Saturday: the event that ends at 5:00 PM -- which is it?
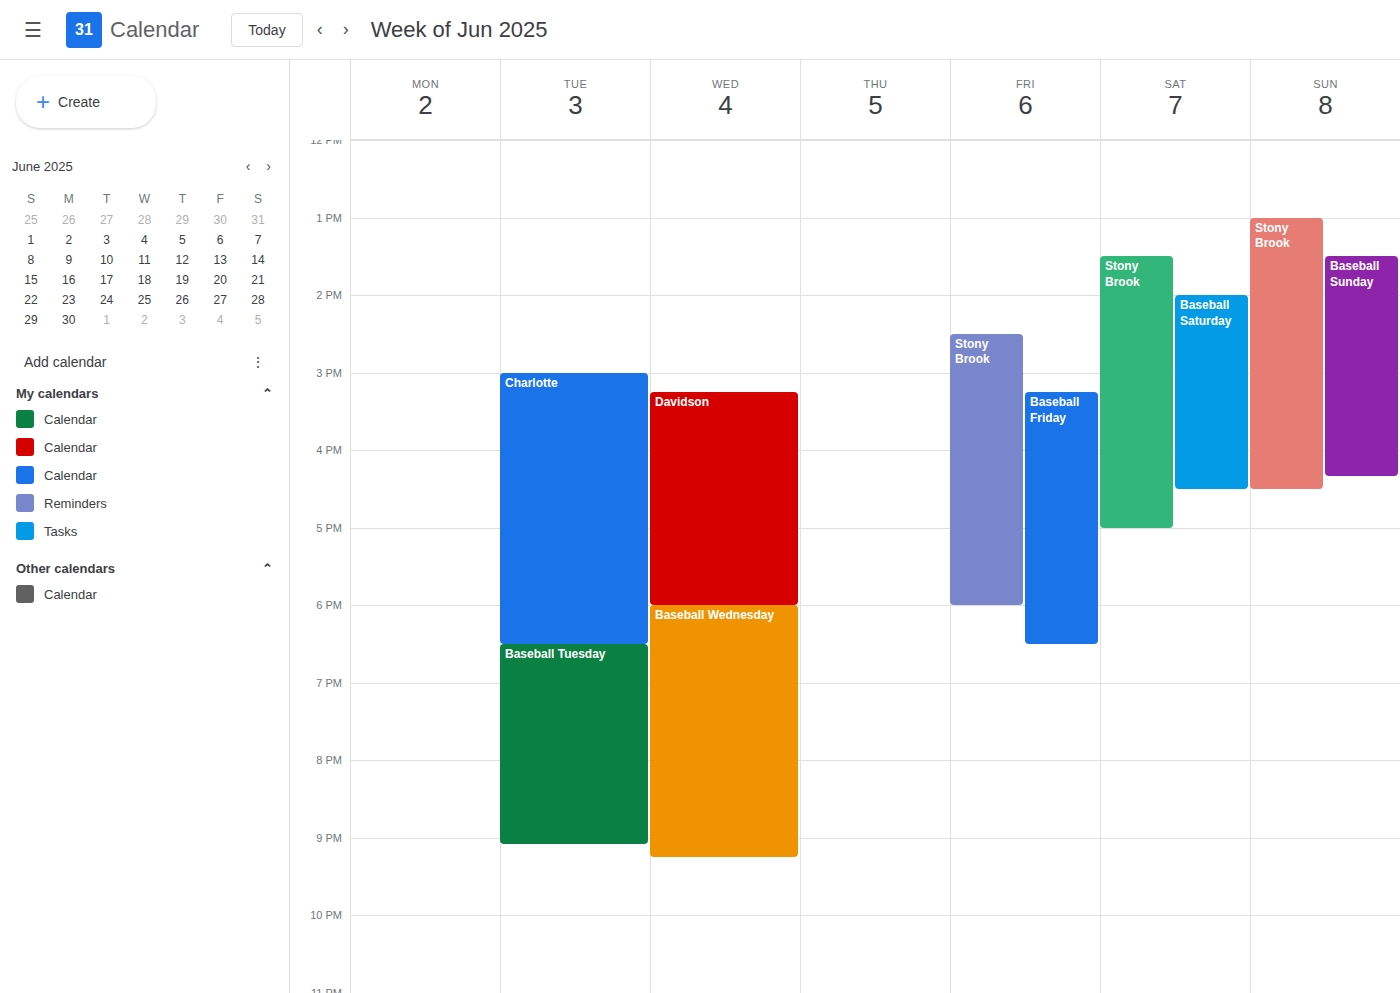
"Stony Brook"